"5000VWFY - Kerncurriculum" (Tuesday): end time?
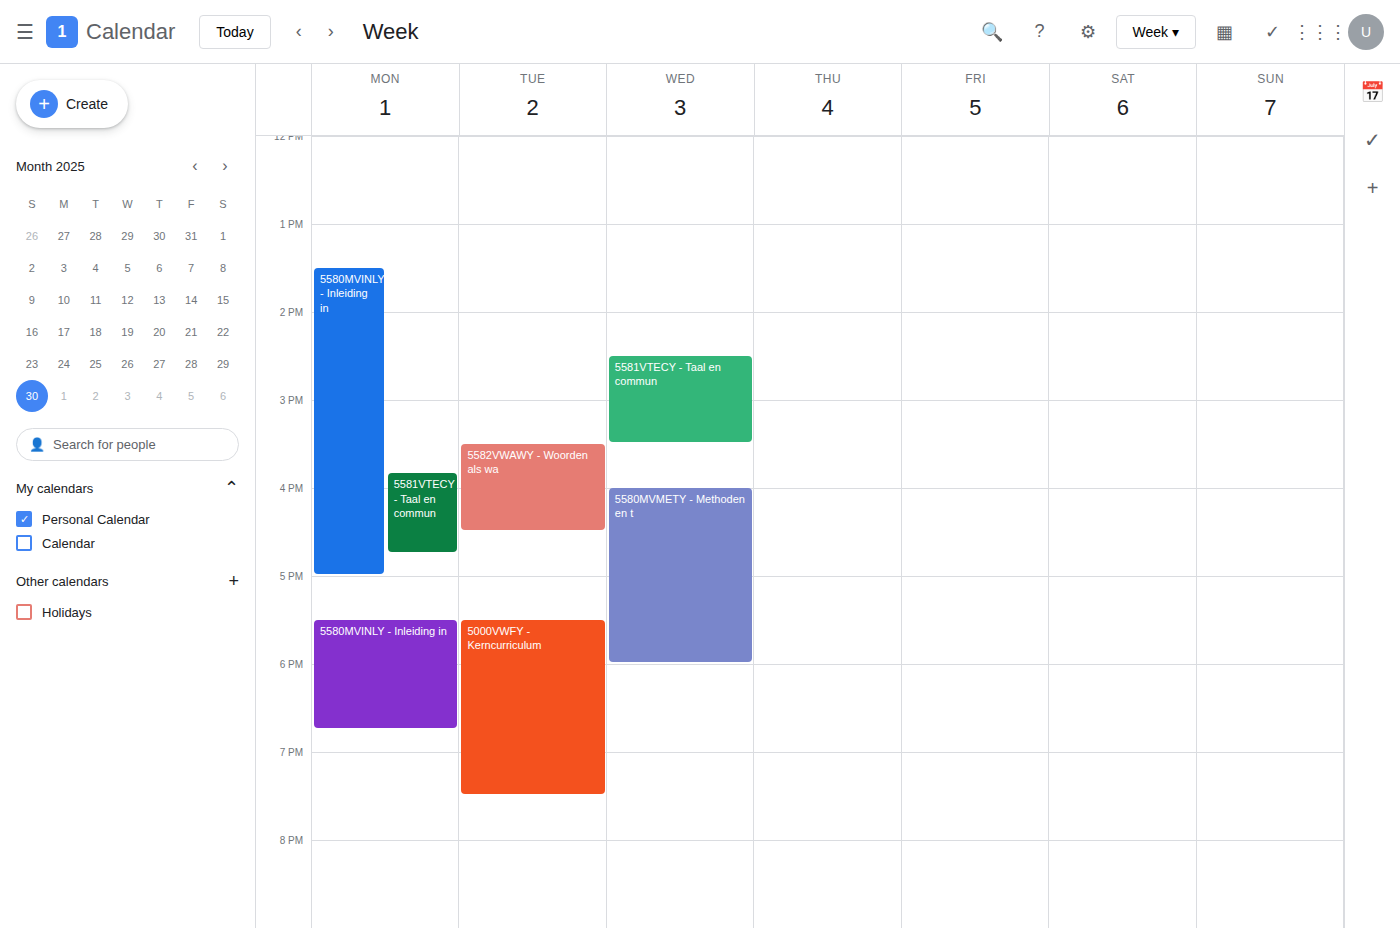
7:30 PM